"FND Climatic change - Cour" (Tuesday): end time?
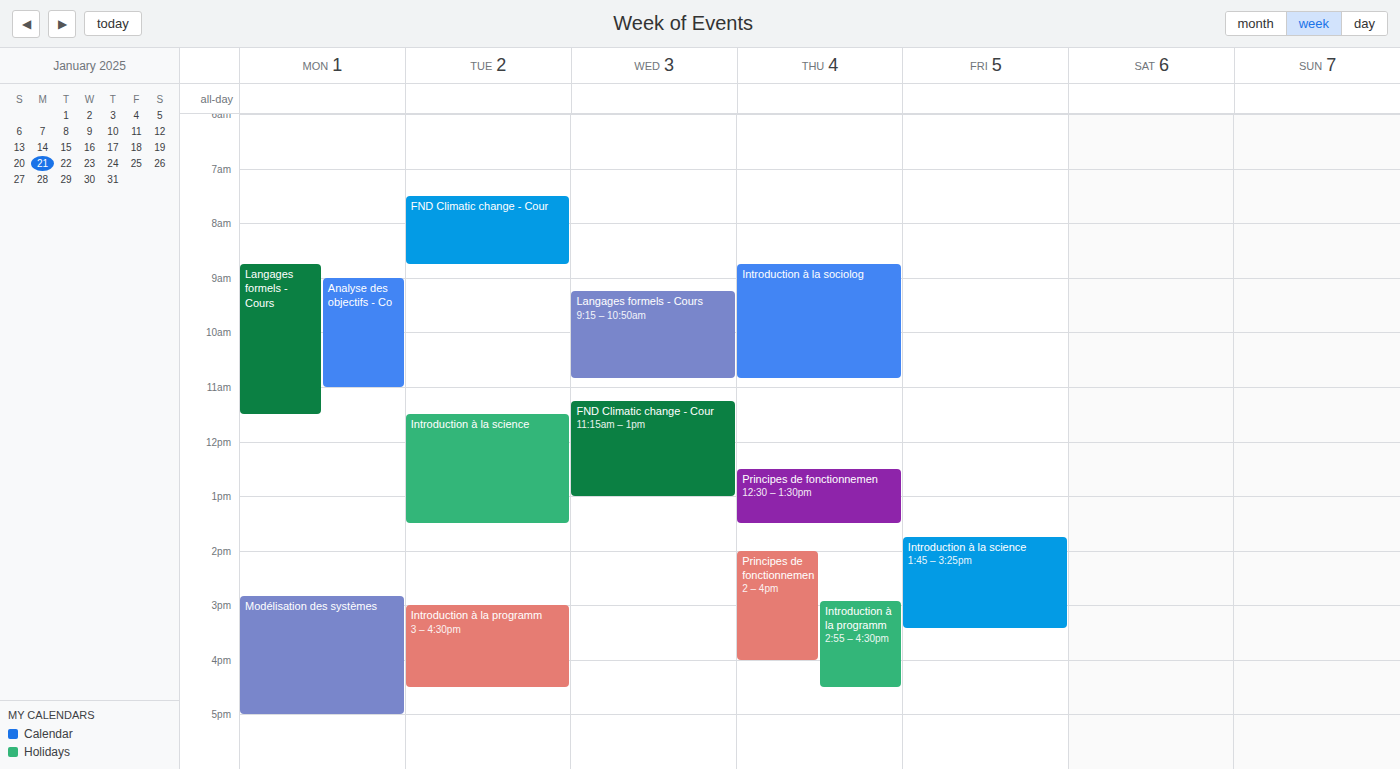
08:45